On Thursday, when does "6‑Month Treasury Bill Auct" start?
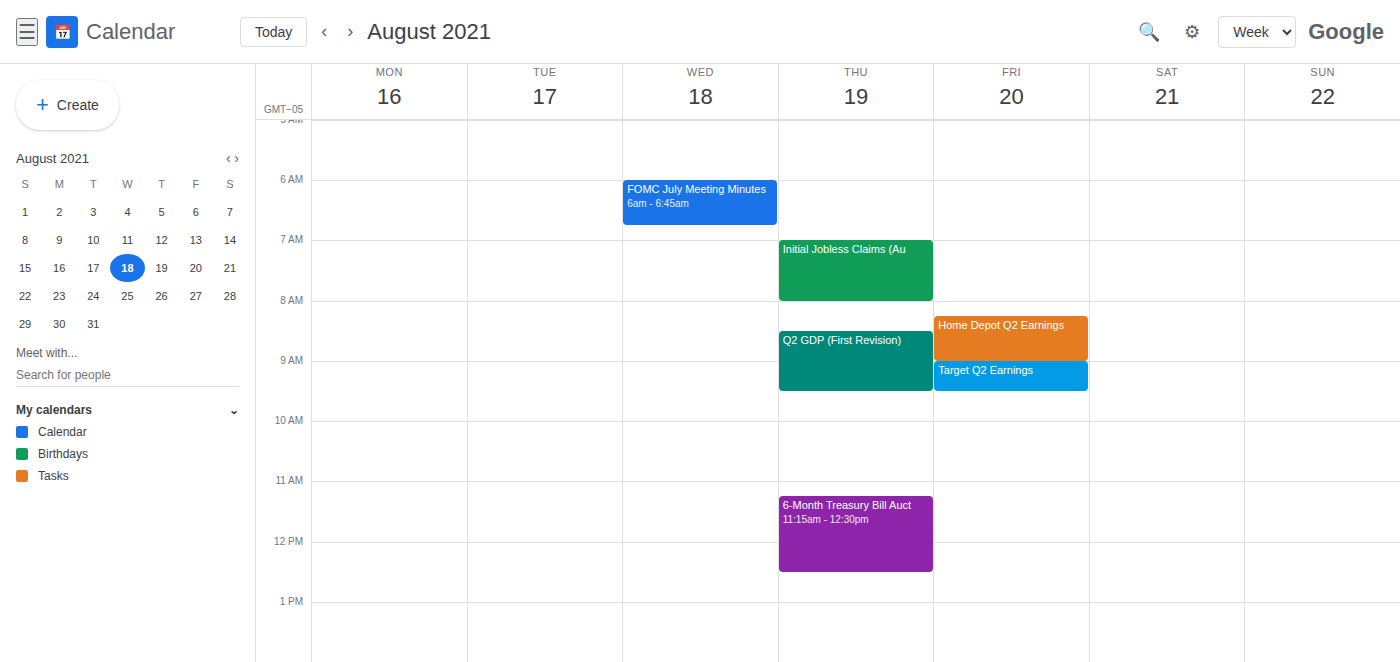
11:15 AM